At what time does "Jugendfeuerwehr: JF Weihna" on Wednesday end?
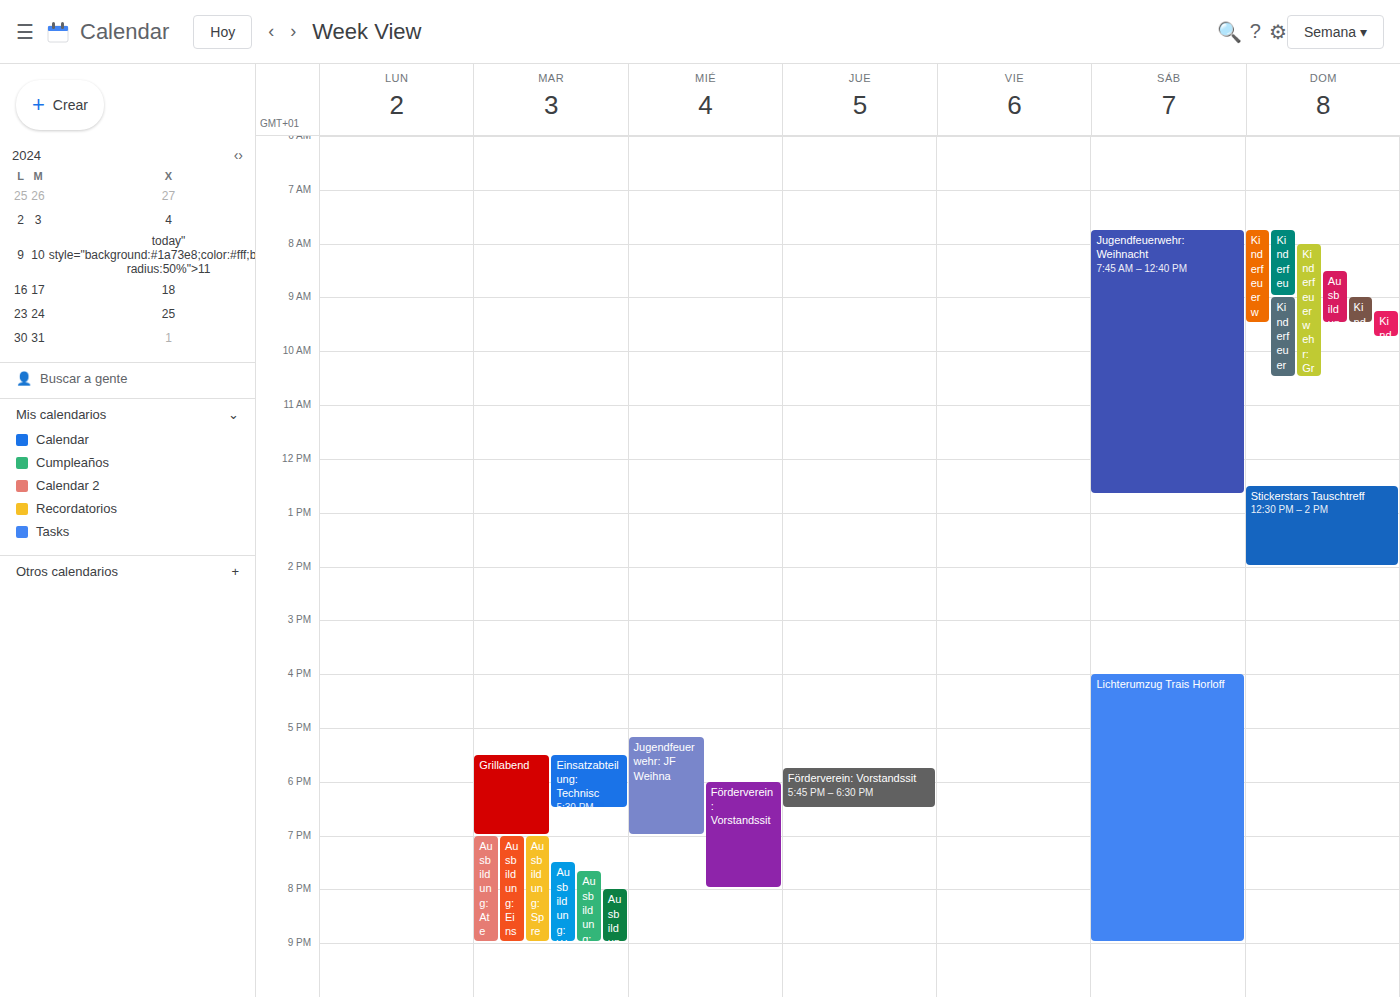
7:00 PM